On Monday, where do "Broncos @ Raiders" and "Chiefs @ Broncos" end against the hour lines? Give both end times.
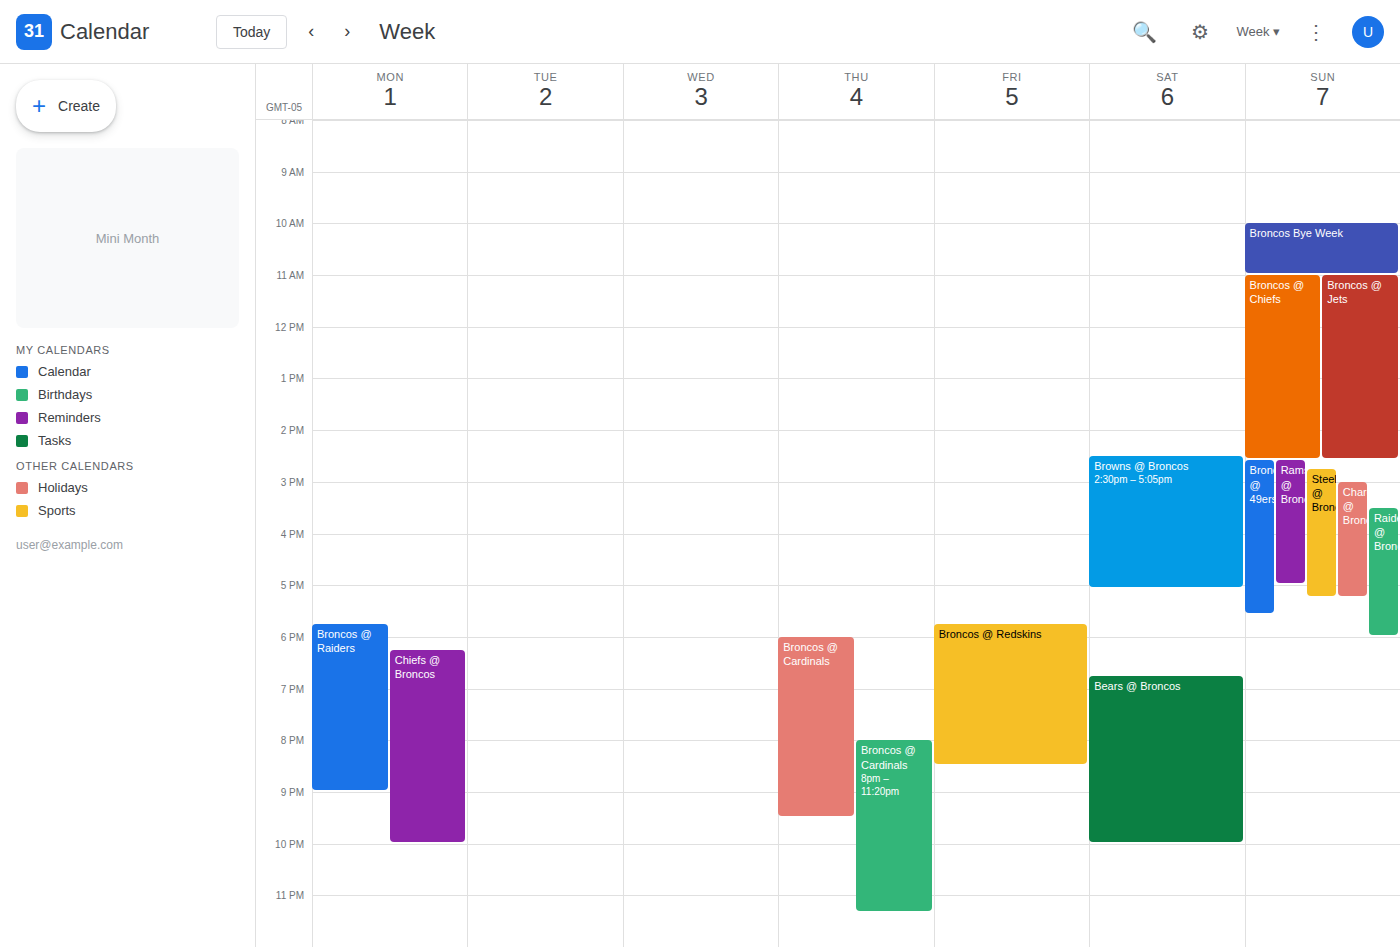
"Broncos @ Raiders": 9:00 PM, exactly on the 9 PM line. "Chiefs @ Broncos": 10:00 PM, exactly on the 10 PM line.